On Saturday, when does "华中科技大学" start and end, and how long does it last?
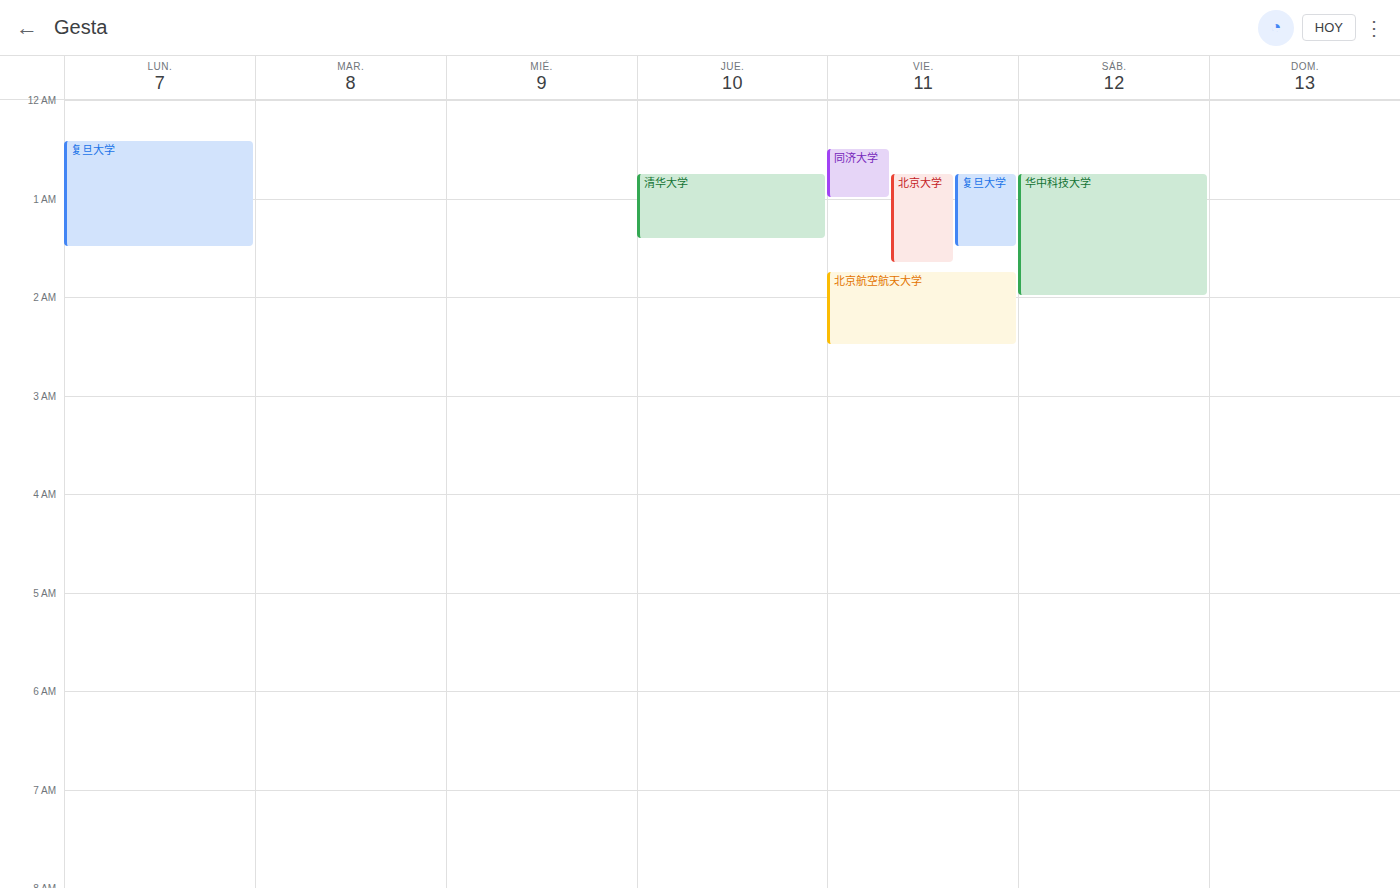
12:45 AM to 2:00 AM, 1 hour 15 minutes